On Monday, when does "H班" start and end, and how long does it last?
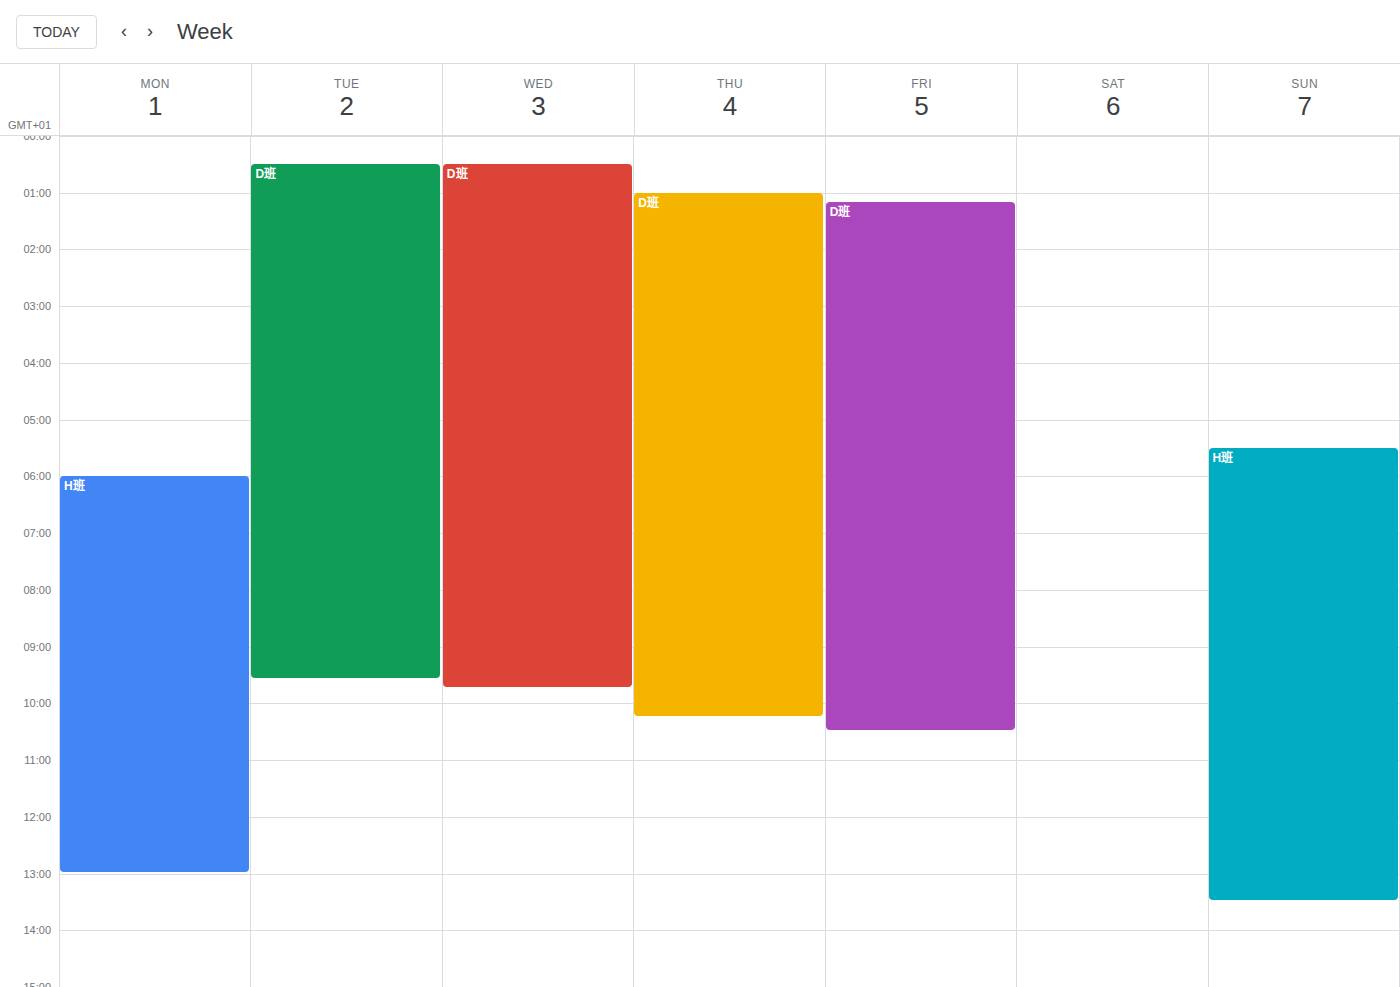
6:00 AM to 1:00 PM, 7 hours